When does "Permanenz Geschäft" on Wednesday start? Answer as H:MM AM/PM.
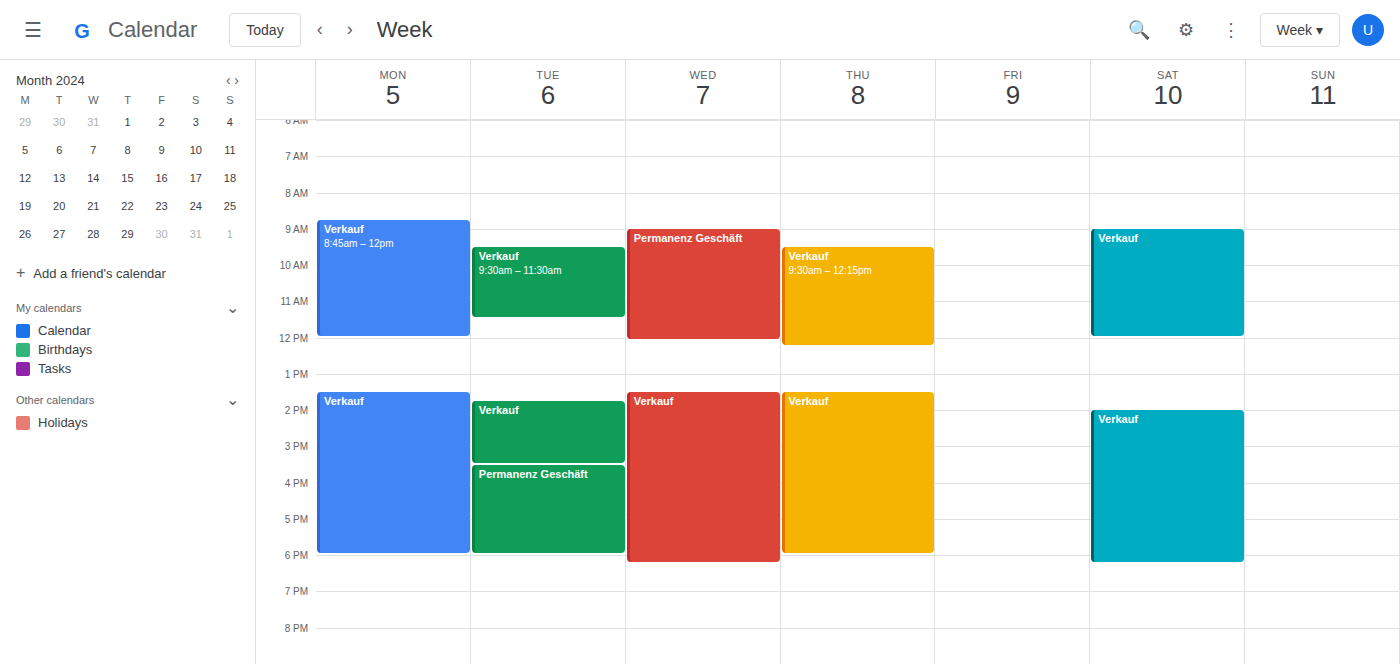
9:00 AM